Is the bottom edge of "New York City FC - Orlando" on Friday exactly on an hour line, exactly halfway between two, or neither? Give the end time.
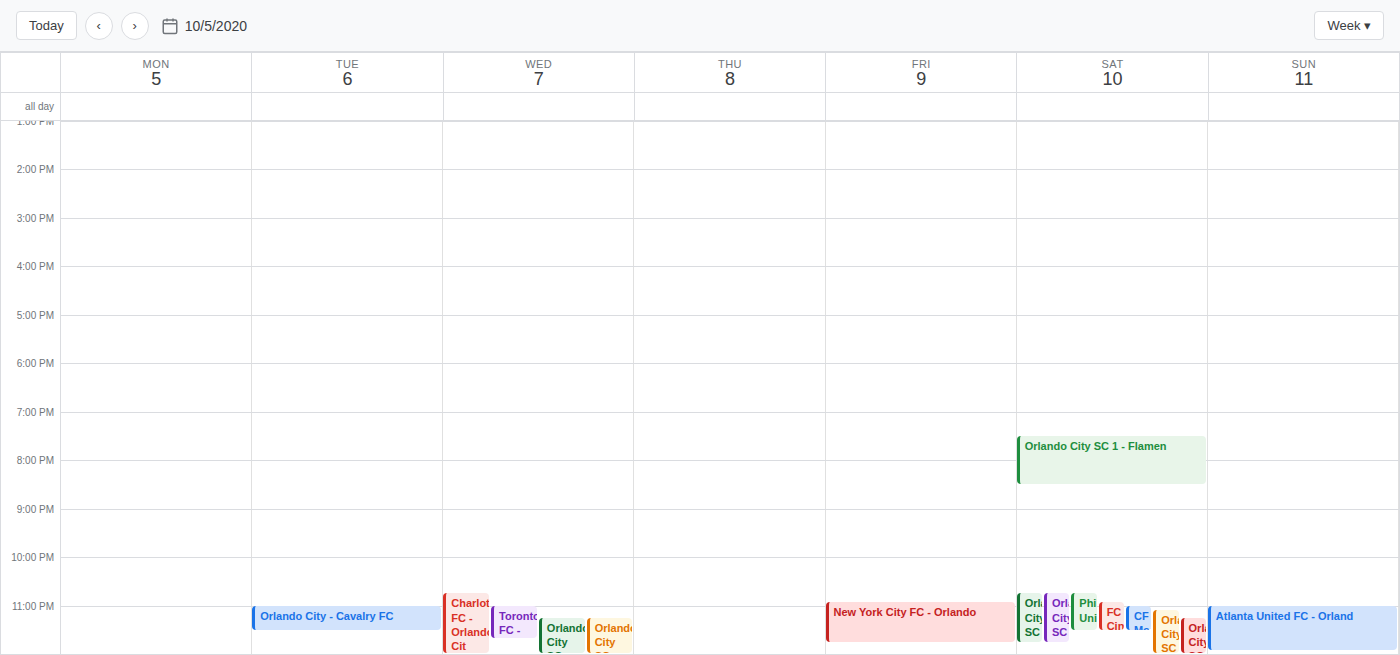
11:45 PM -- neither: three quarters of the way from the 11 PM line to the 12 AM line.